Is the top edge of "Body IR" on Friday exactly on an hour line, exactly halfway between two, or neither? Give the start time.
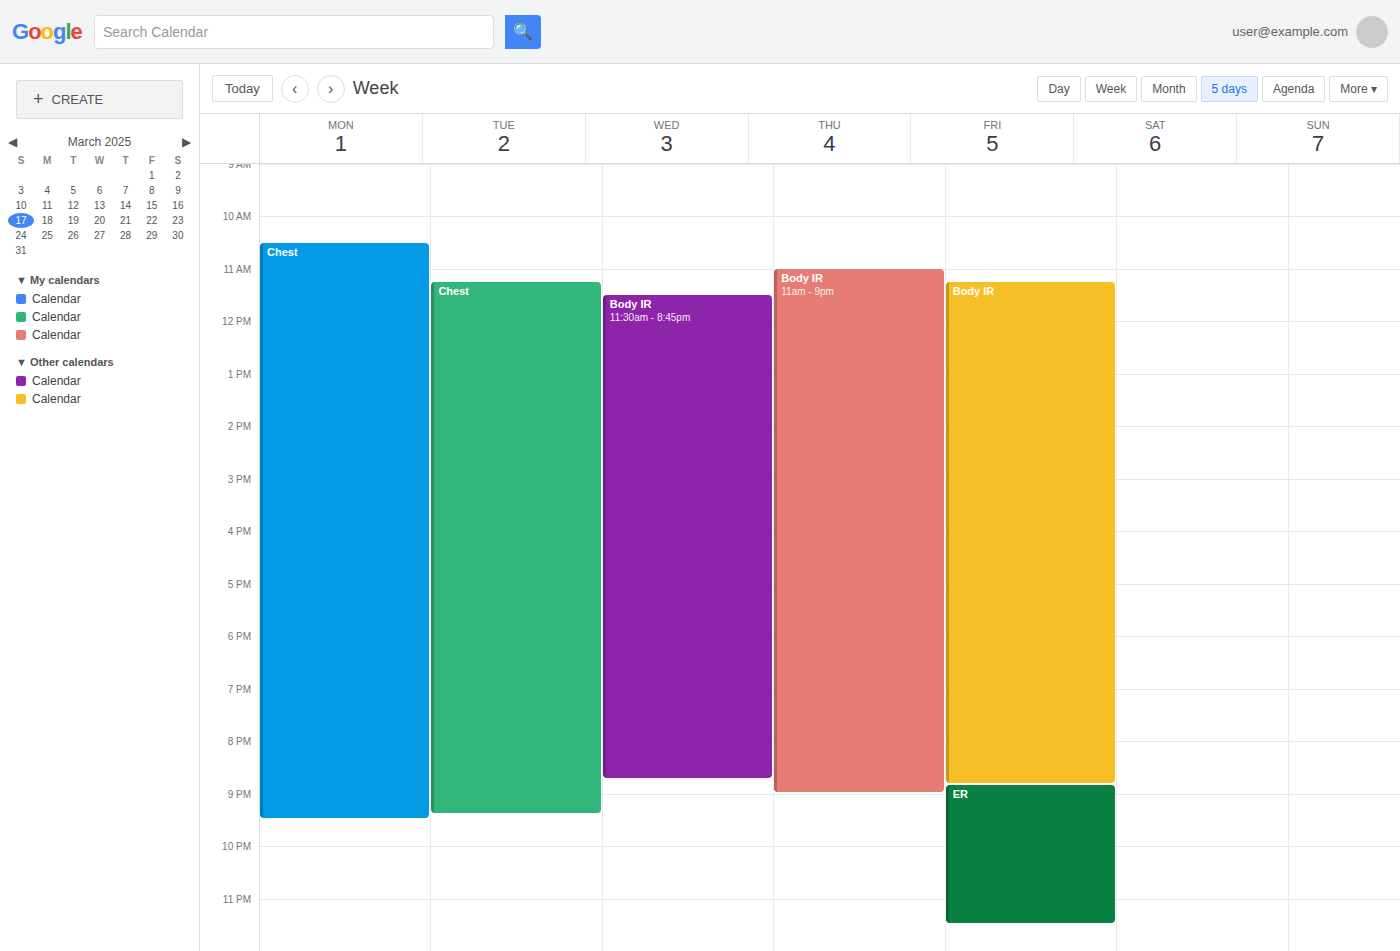
11:15 AM -- neither: a quarter of the way from the 11 AM line to the 12 PM line.